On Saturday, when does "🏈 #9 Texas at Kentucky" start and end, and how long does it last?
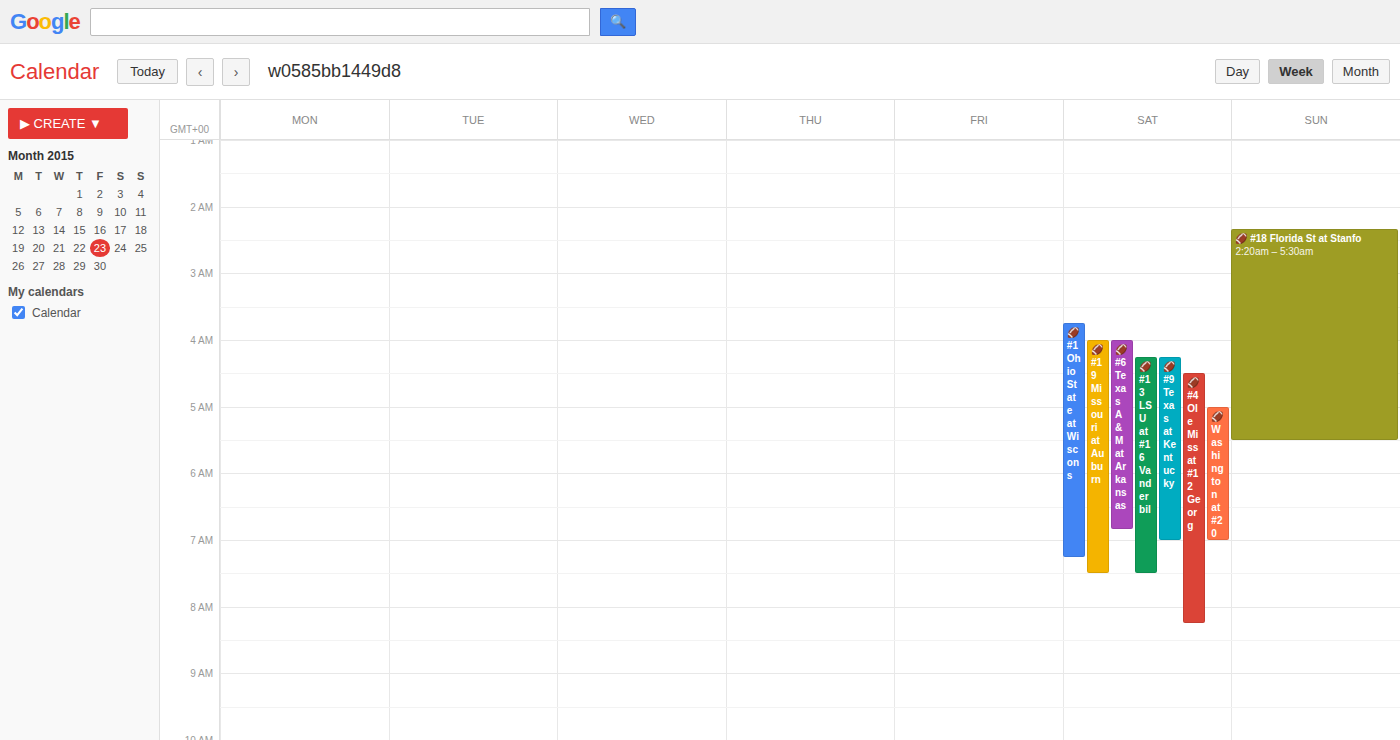
4:15 AM to 7:00 AM, 2 hours 45 minutes